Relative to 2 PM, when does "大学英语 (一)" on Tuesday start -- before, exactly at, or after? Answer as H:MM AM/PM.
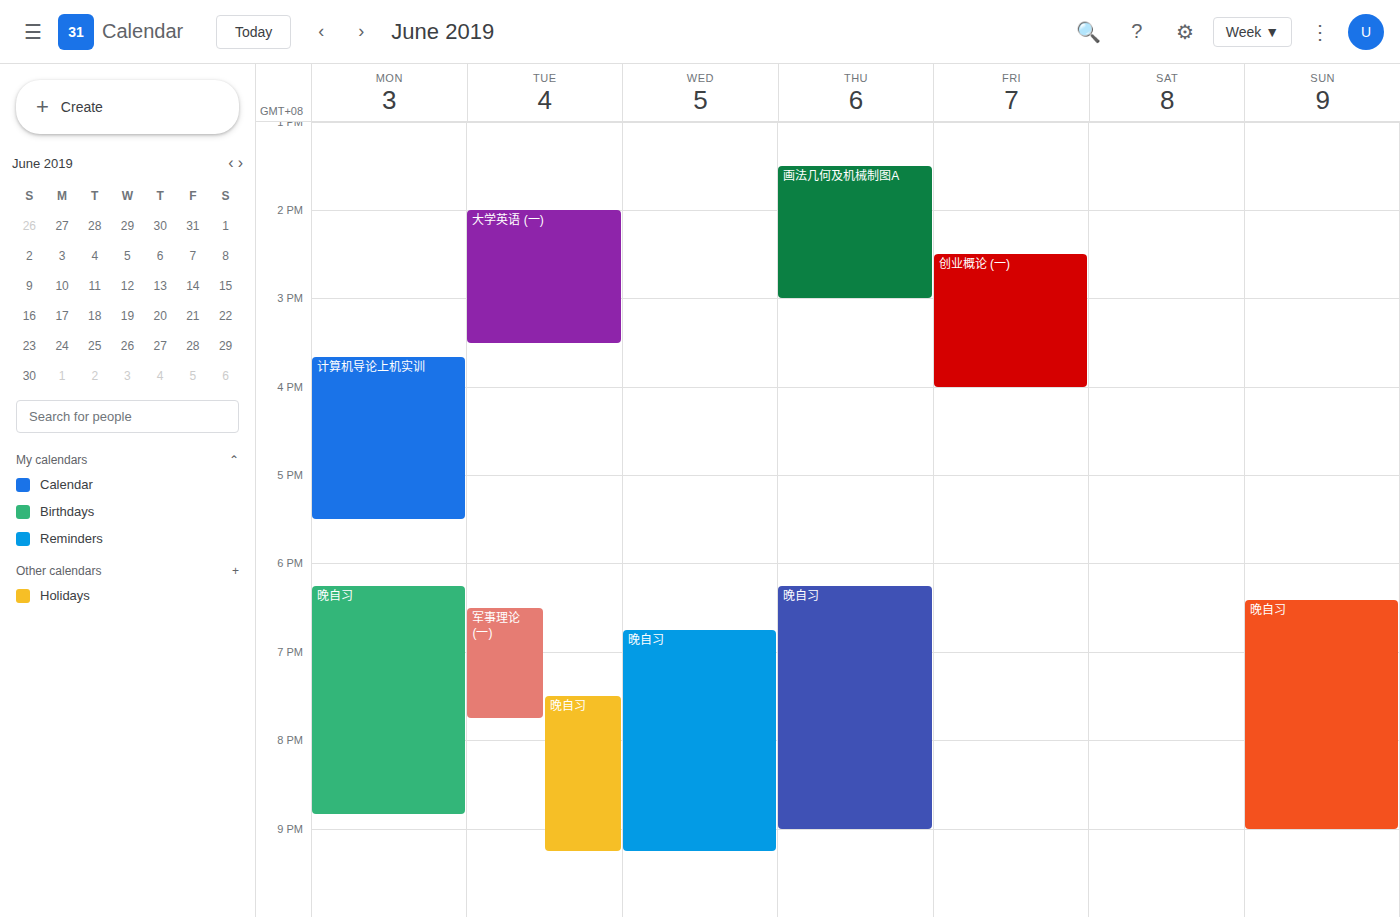
2:00 PM -- exactly at 2 PM, on the 2 PM line.